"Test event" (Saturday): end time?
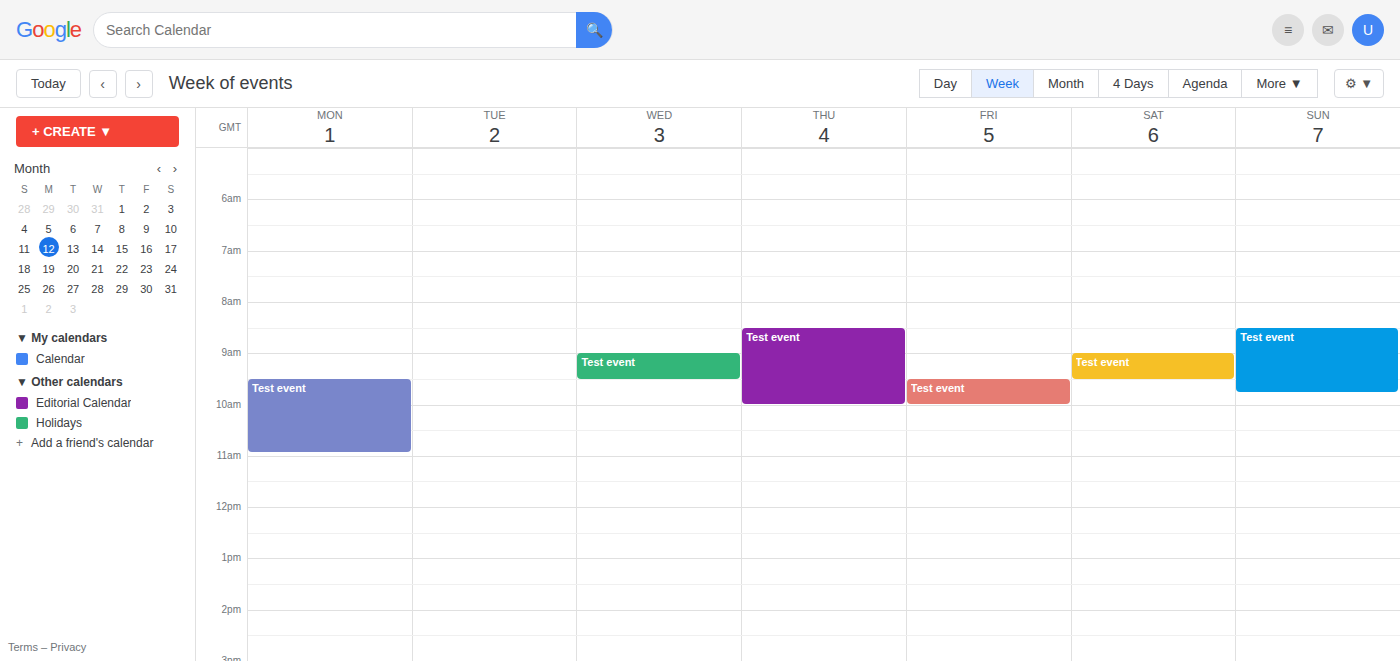
9:30 AM